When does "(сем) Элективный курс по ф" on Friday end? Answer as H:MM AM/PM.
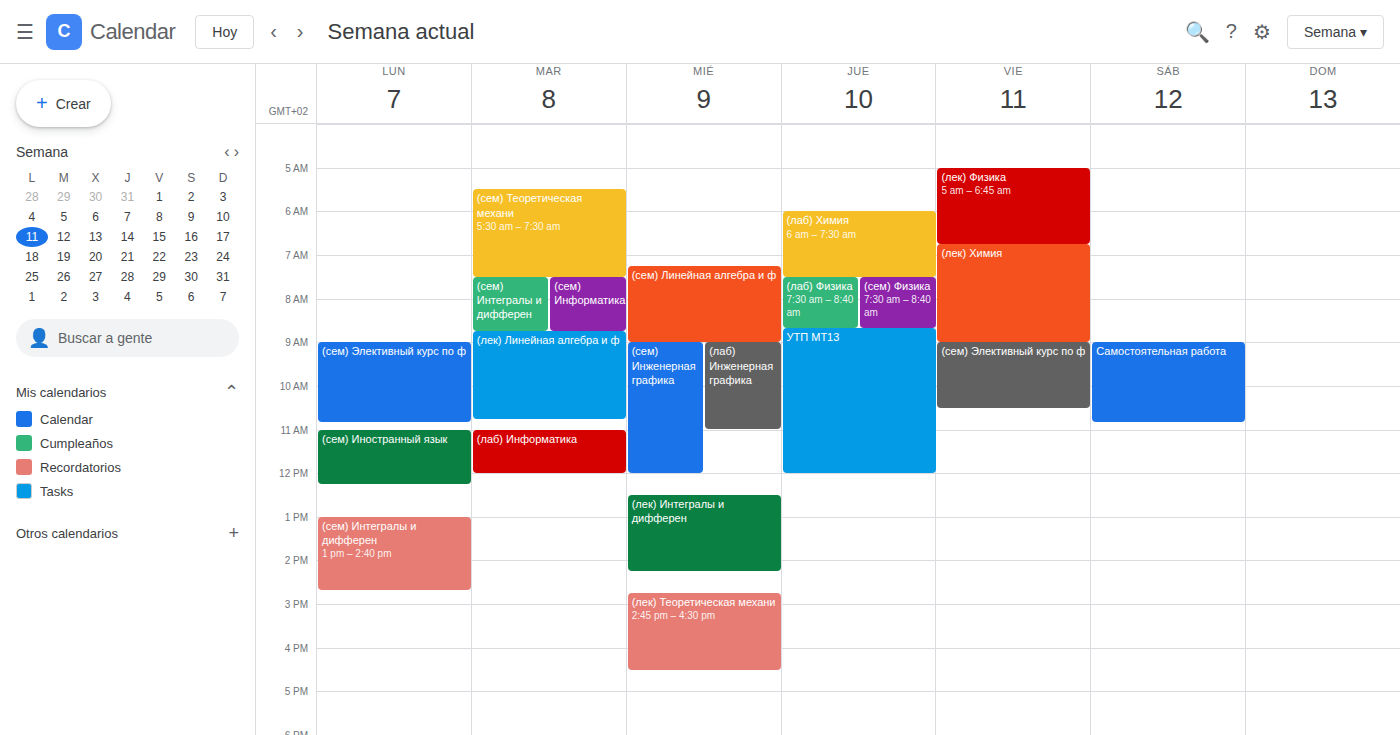
10:30 AM